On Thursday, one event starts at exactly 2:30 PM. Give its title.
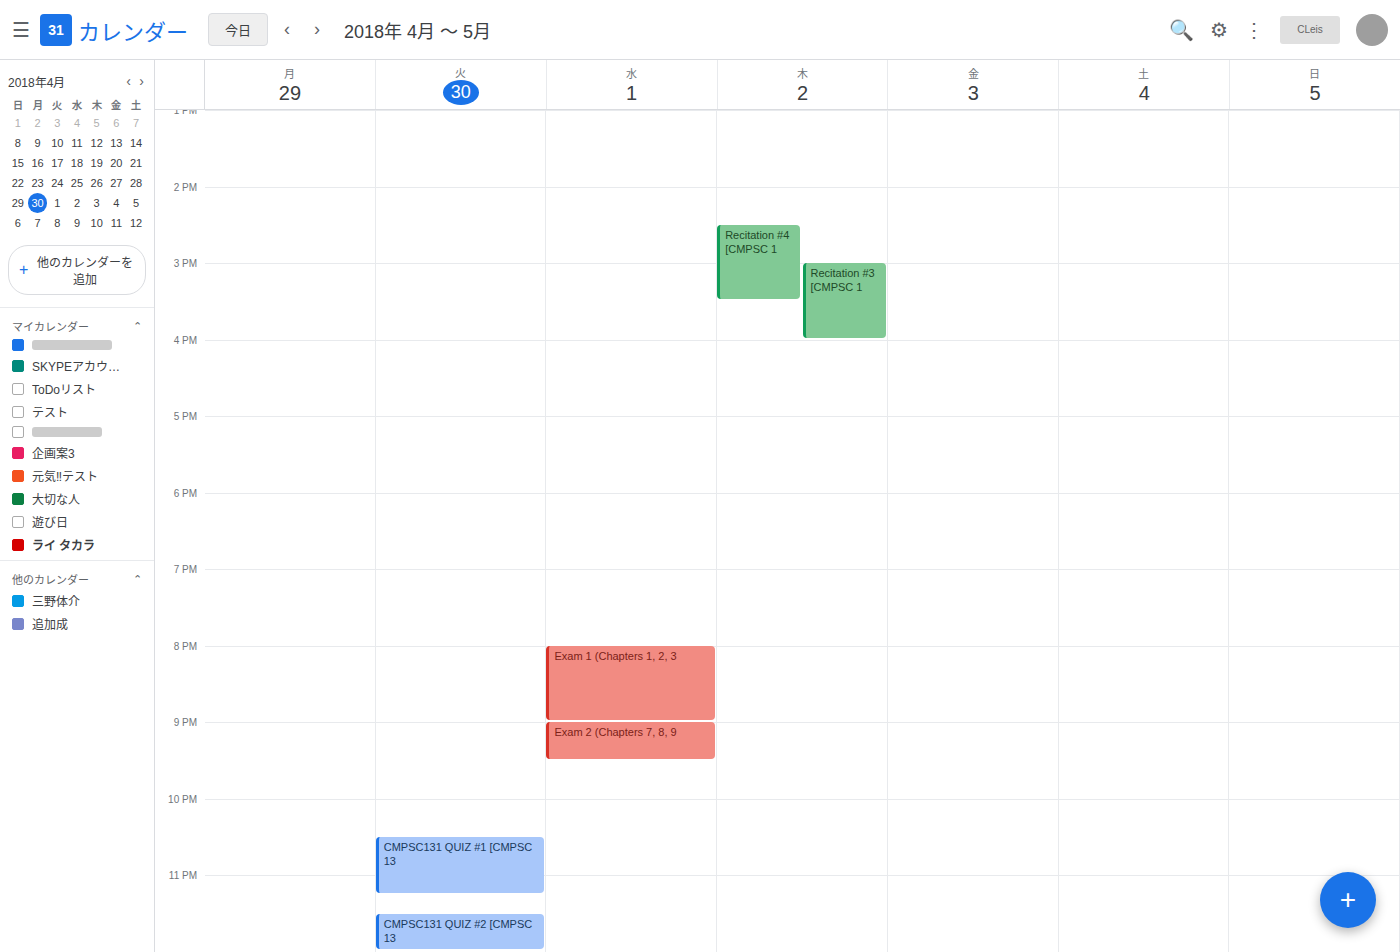
"Recitation #4 [CMPSC 1"